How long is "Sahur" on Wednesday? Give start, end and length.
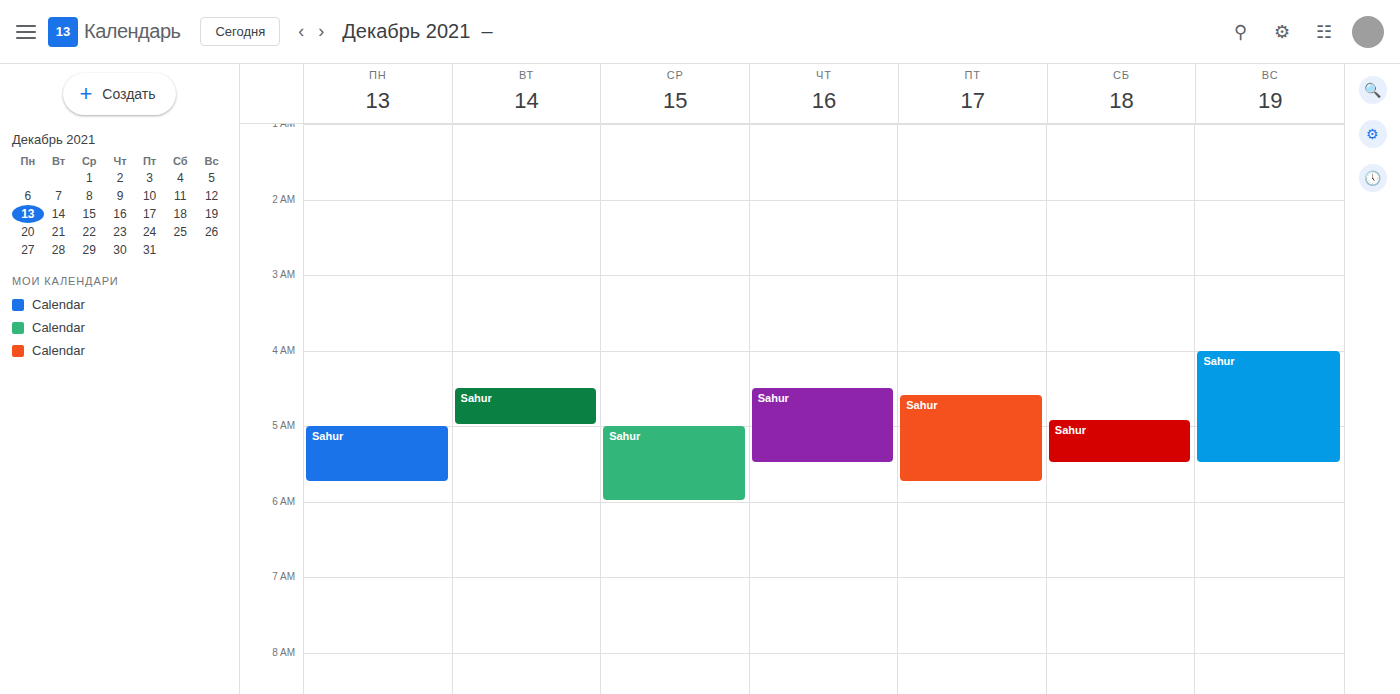
5:00 AM to 6:00 AM, 1 hour